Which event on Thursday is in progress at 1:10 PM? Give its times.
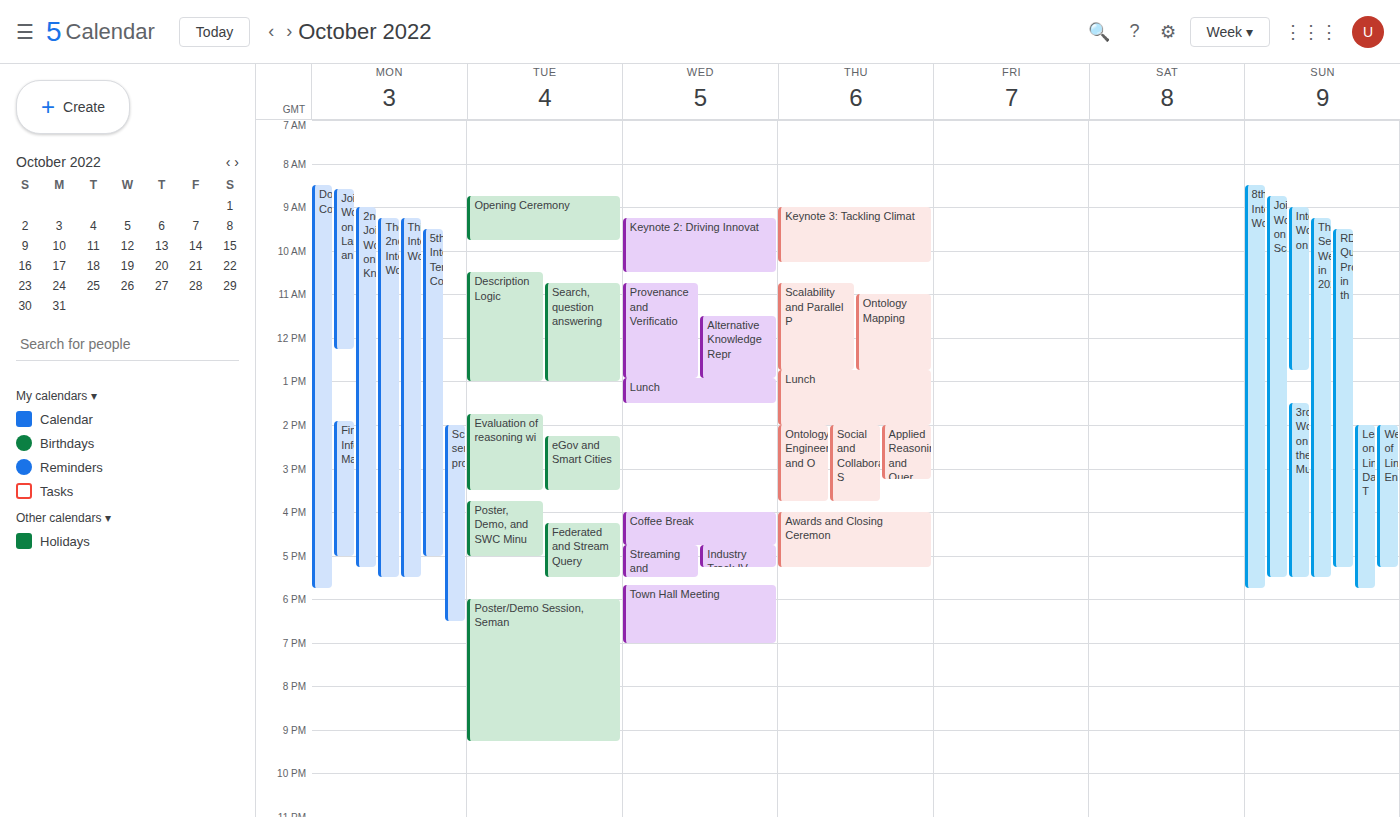
"Lunch", 12:45 PM to 2:00 PM